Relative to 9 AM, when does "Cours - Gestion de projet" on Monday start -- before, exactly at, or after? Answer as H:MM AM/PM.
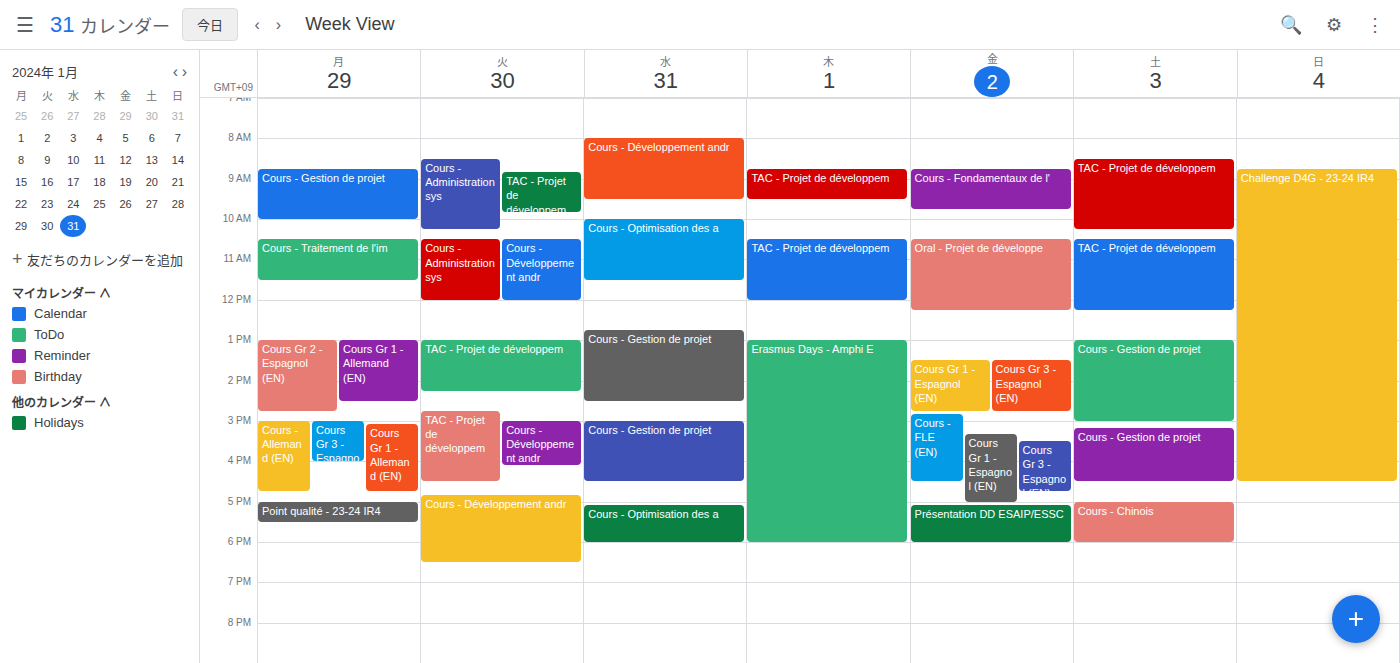
8:45 AM -- before 9 AM, 15 minutes above the 9 AM line.